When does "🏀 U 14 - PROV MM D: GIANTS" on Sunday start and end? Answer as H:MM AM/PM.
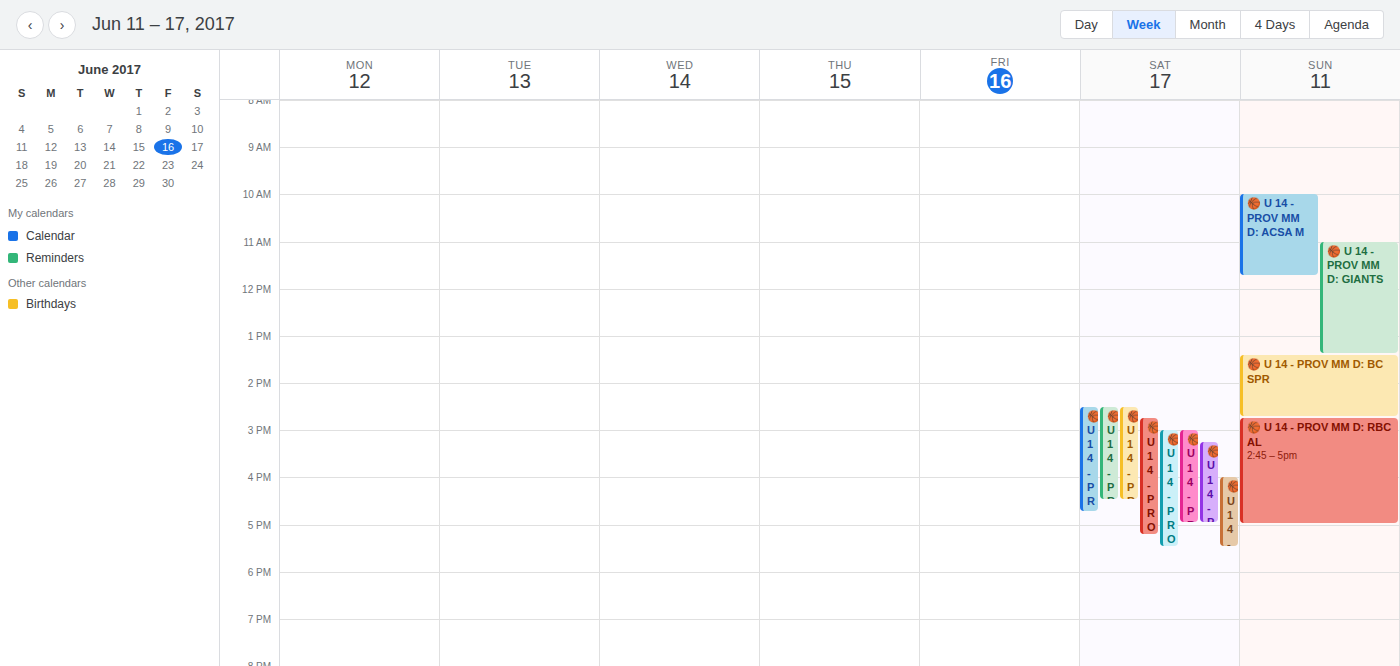
11:00 AM to 1:25 PM